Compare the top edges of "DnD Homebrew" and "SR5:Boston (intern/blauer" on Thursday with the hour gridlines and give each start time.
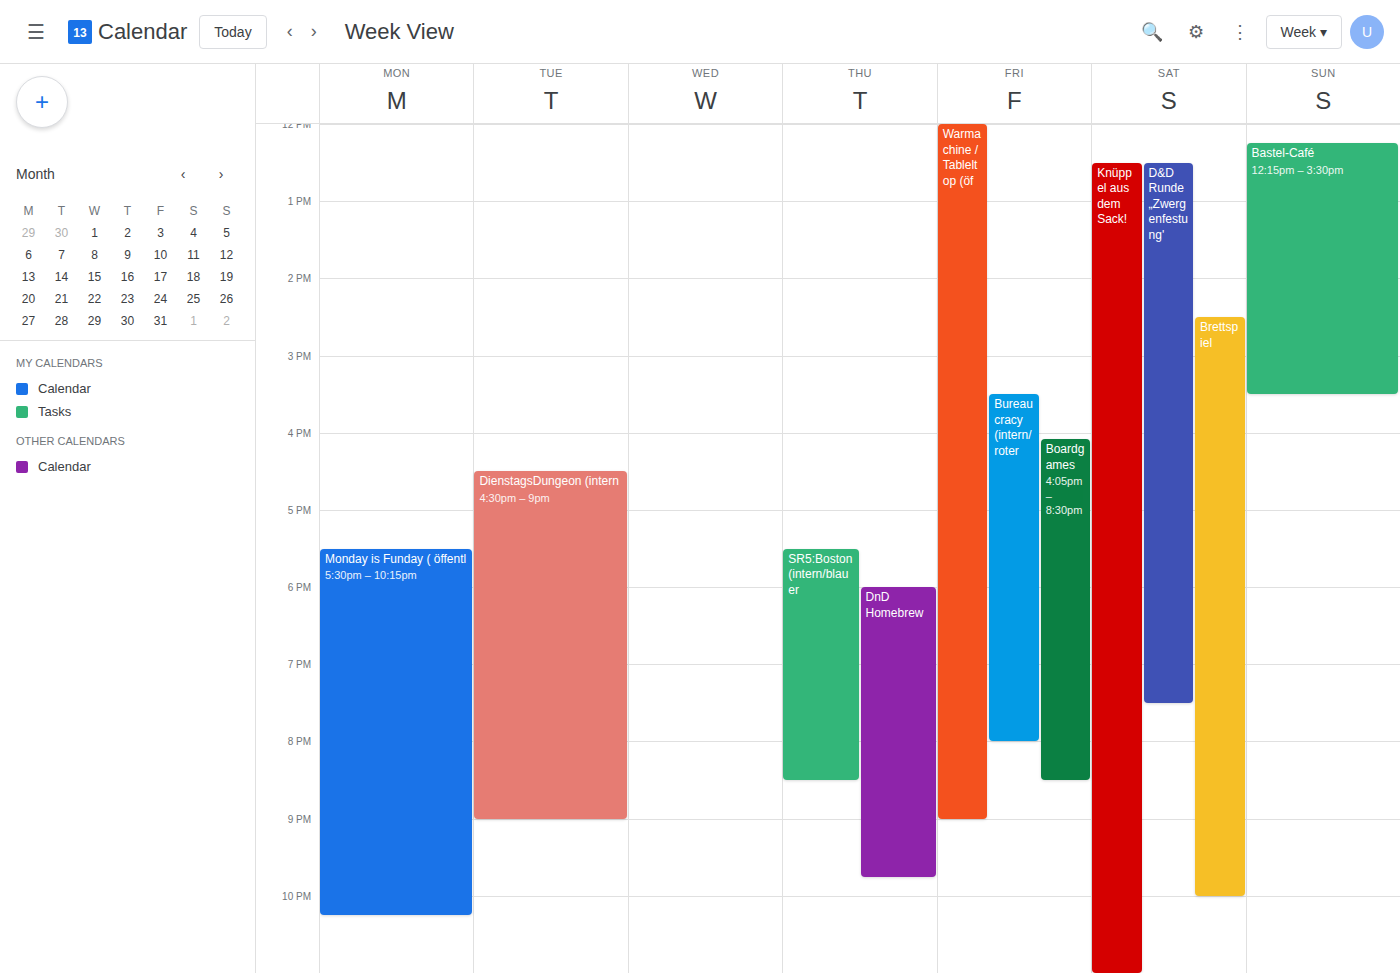
"DnD Homebrew": 6:00 PM, exactly on the 6 PM line. "SR5:Boston (intern/blauer": 5:30 PM, halfway between the 5 PM and 6 PM lines.